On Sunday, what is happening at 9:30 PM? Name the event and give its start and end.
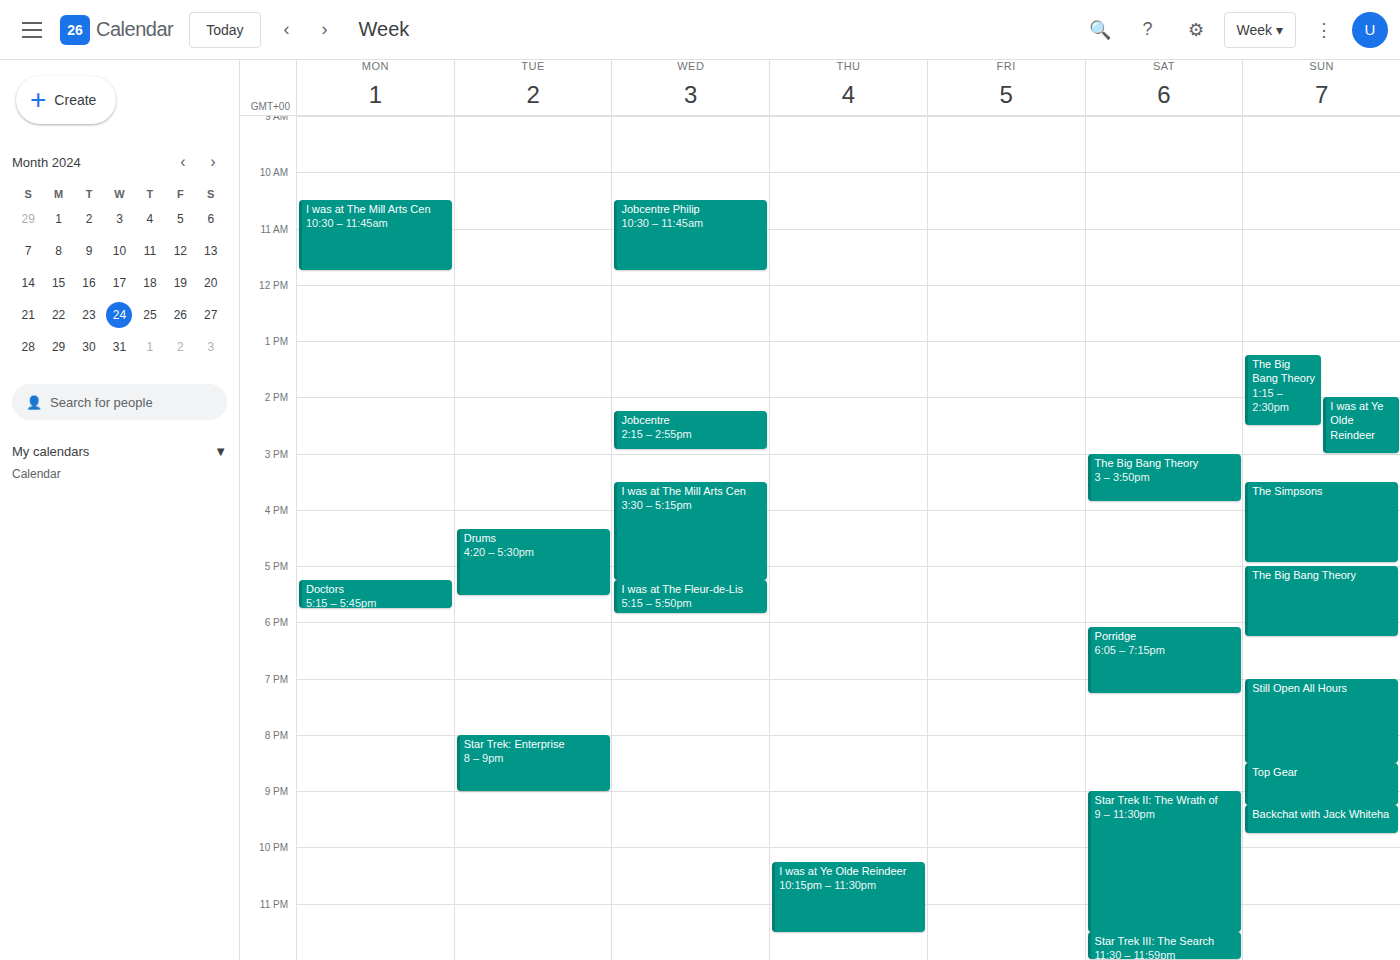
"Backchat with Jack Whiteha", 9:15 PM to 9:45 PM